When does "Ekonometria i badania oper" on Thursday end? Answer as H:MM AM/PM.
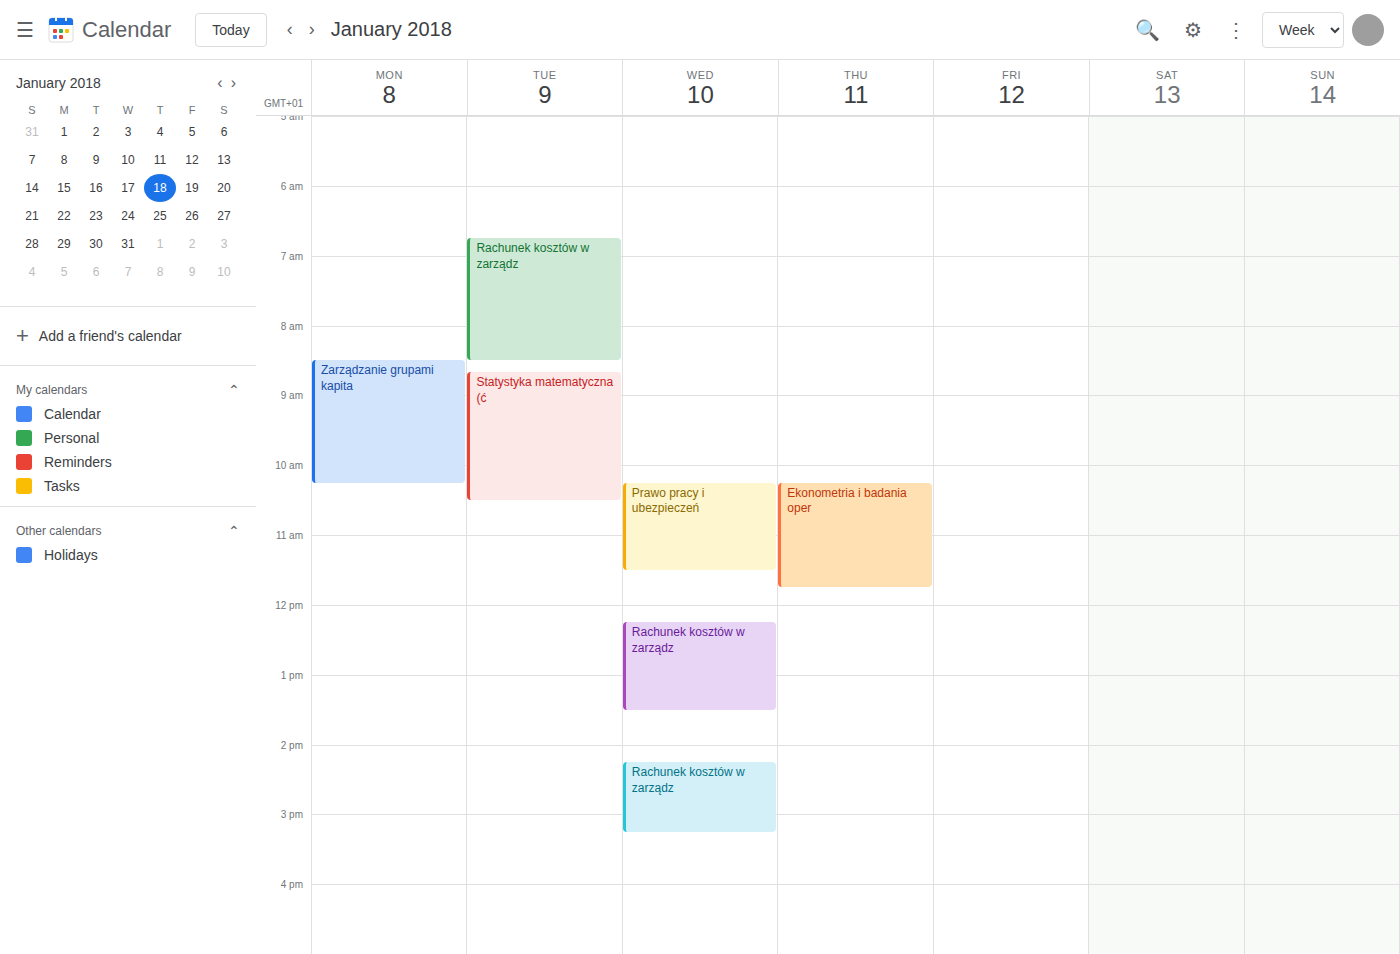
11:45 AM